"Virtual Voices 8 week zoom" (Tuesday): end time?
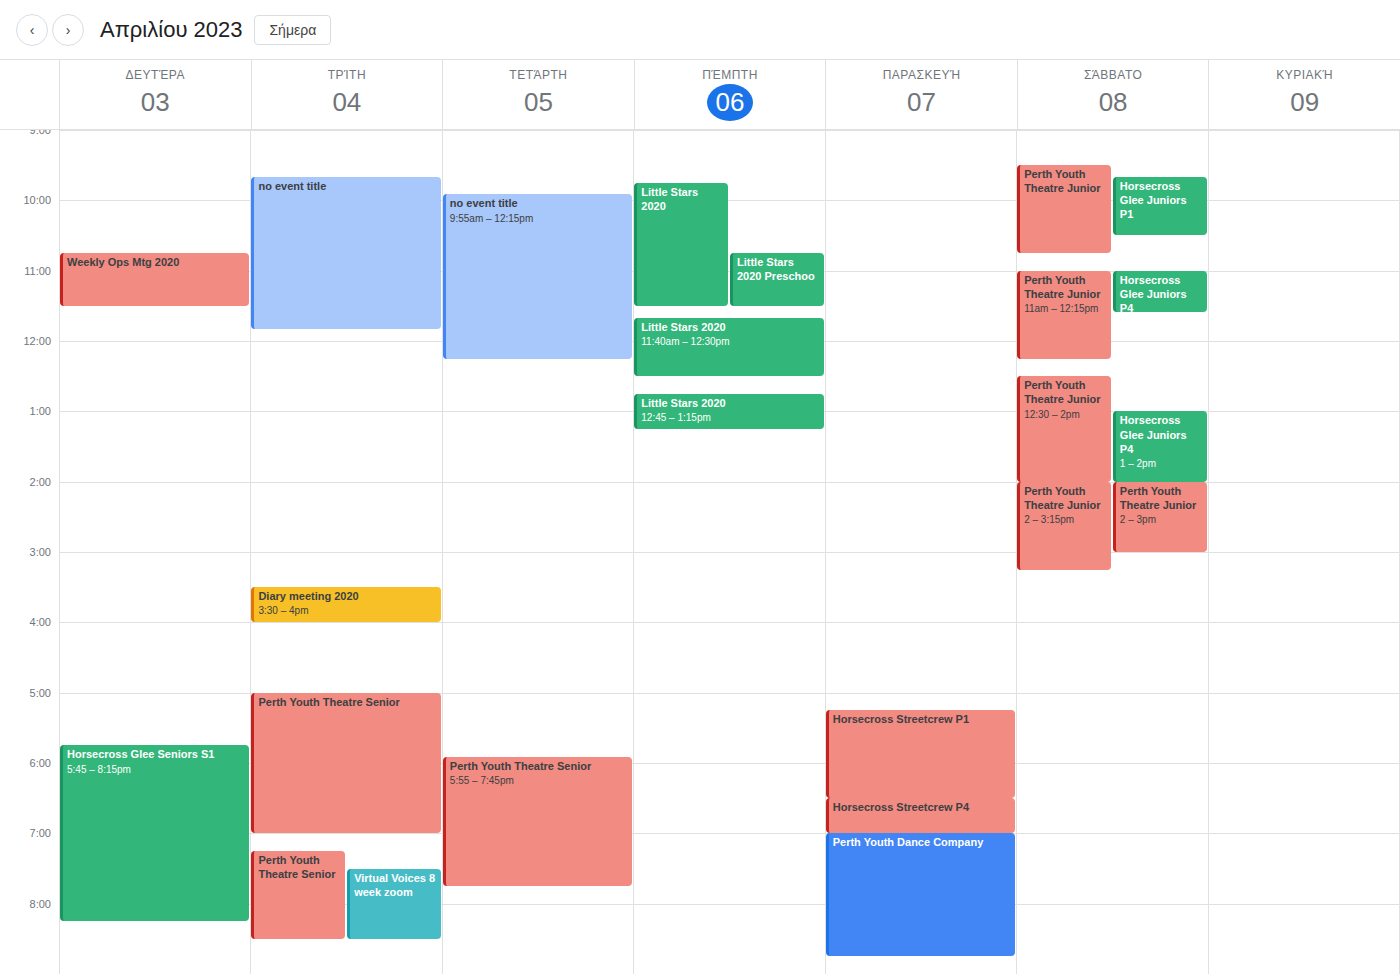
8:30 PM